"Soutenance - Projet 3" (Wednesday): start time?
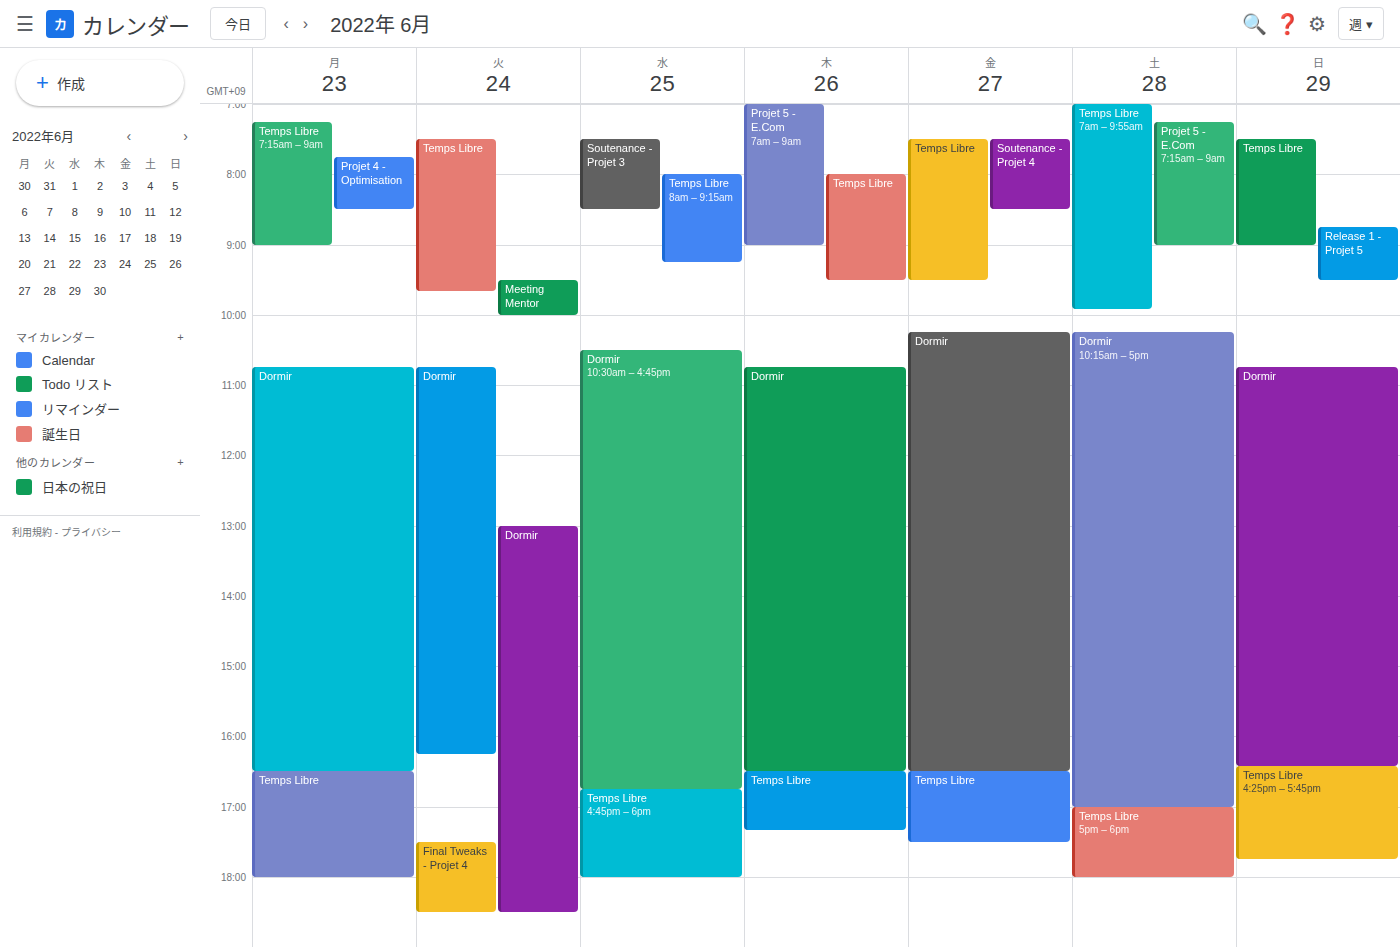
07:30